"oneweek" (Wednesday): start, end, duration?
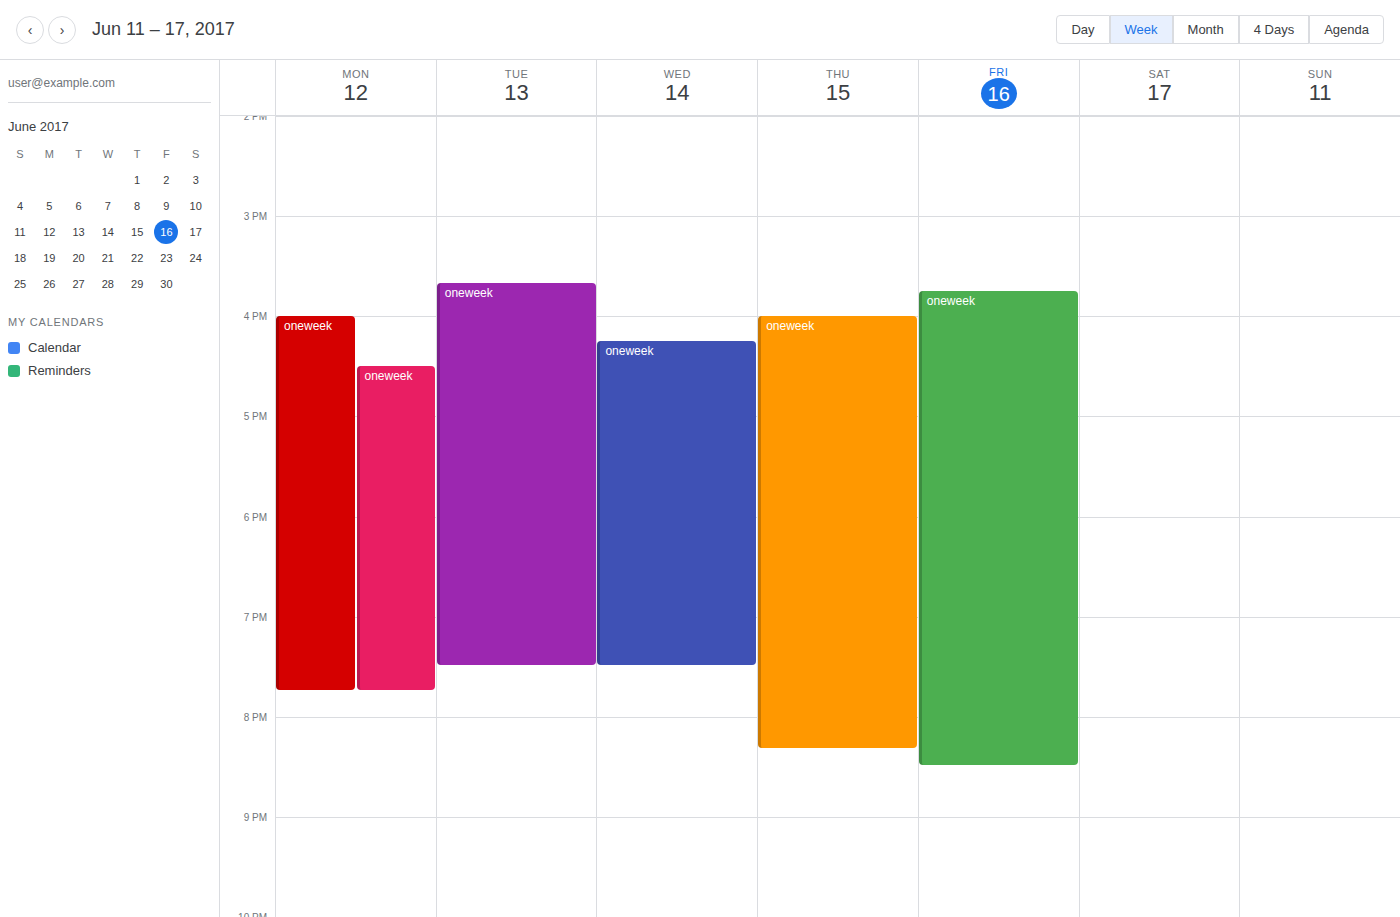
4:15 PM to 7:30 PM, 3 hours 15 minutes